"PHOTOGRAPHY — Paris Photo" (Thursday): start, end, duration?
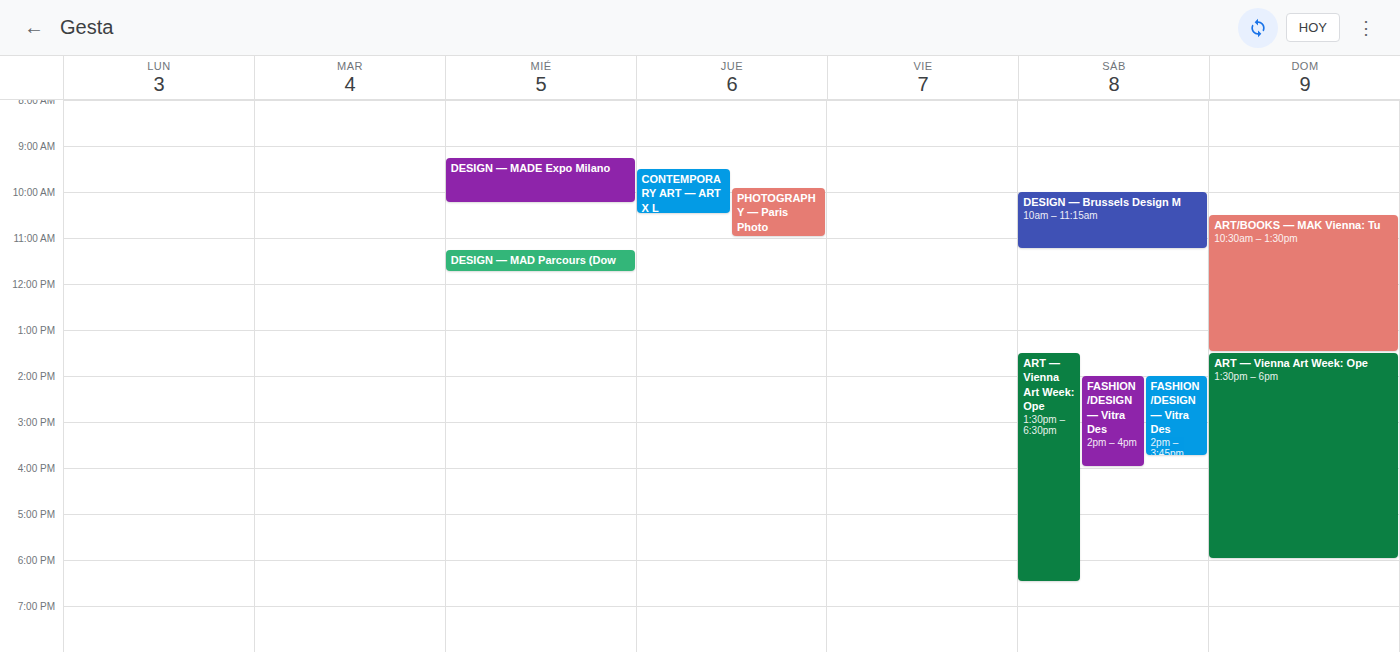
9:55 AM to 11:00 AM, 1 hour 5 minutes